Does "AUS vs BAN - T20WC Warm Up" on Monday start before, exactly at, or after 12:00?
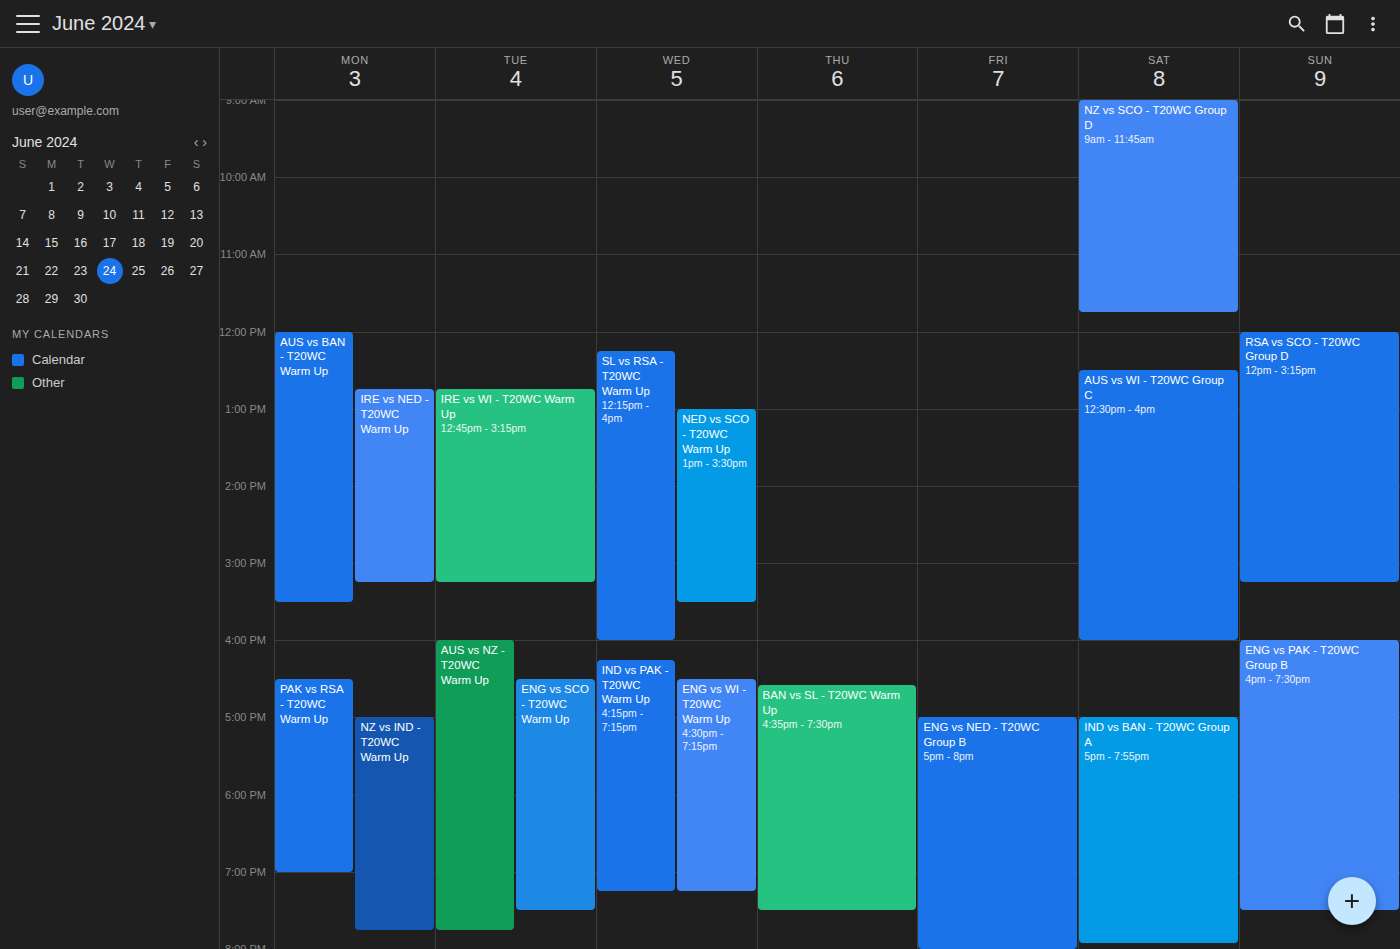
12:00 -- exactly at 12:00, on the 12:00 line.